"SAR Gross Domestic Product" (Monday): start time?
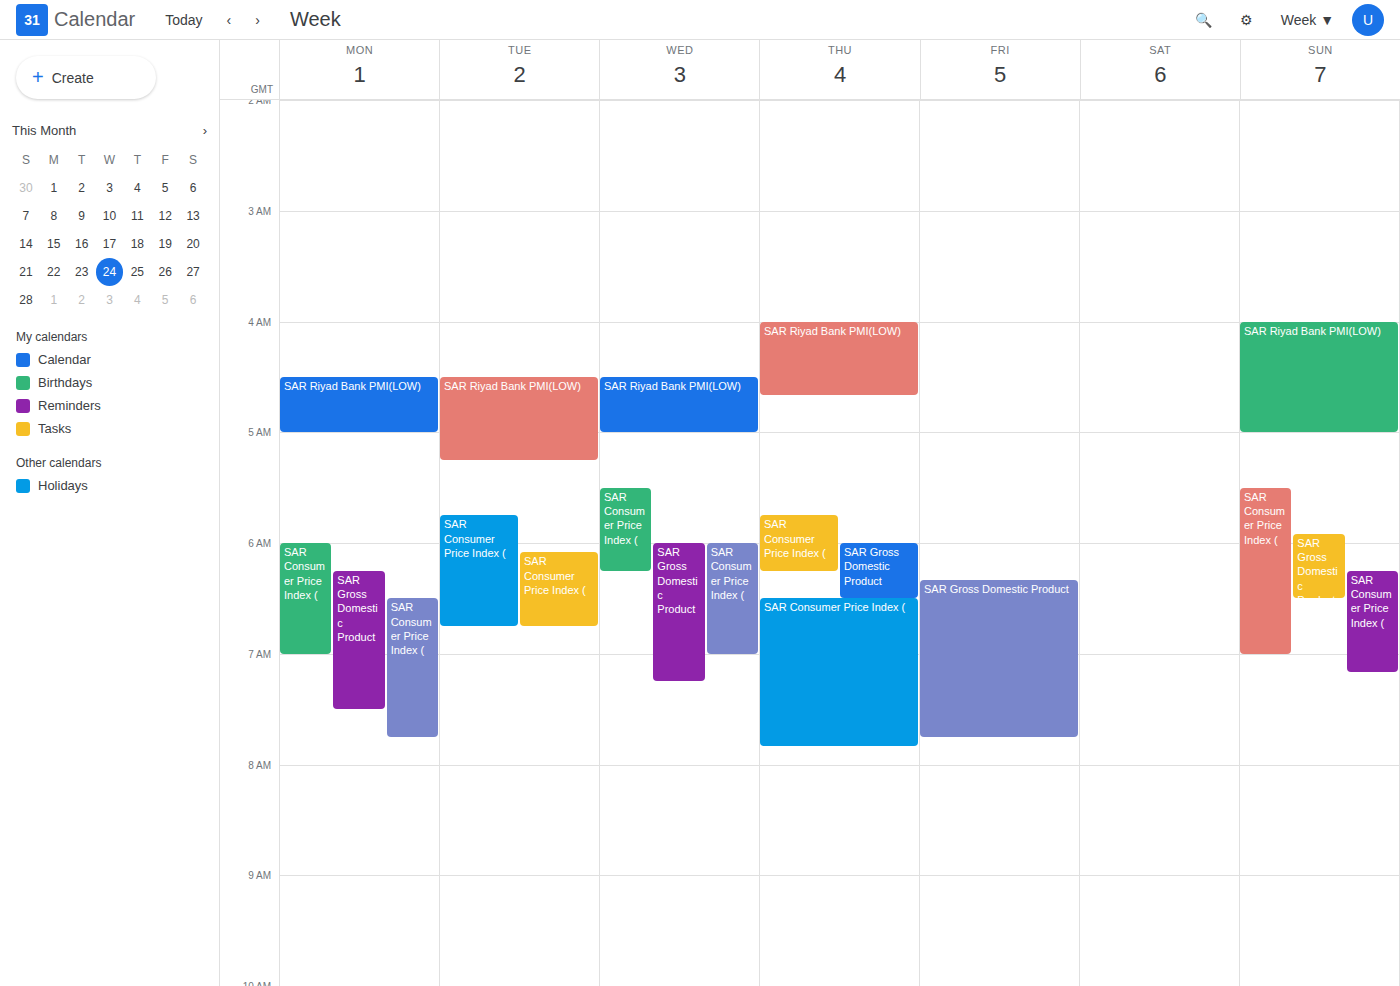
6:15 AM